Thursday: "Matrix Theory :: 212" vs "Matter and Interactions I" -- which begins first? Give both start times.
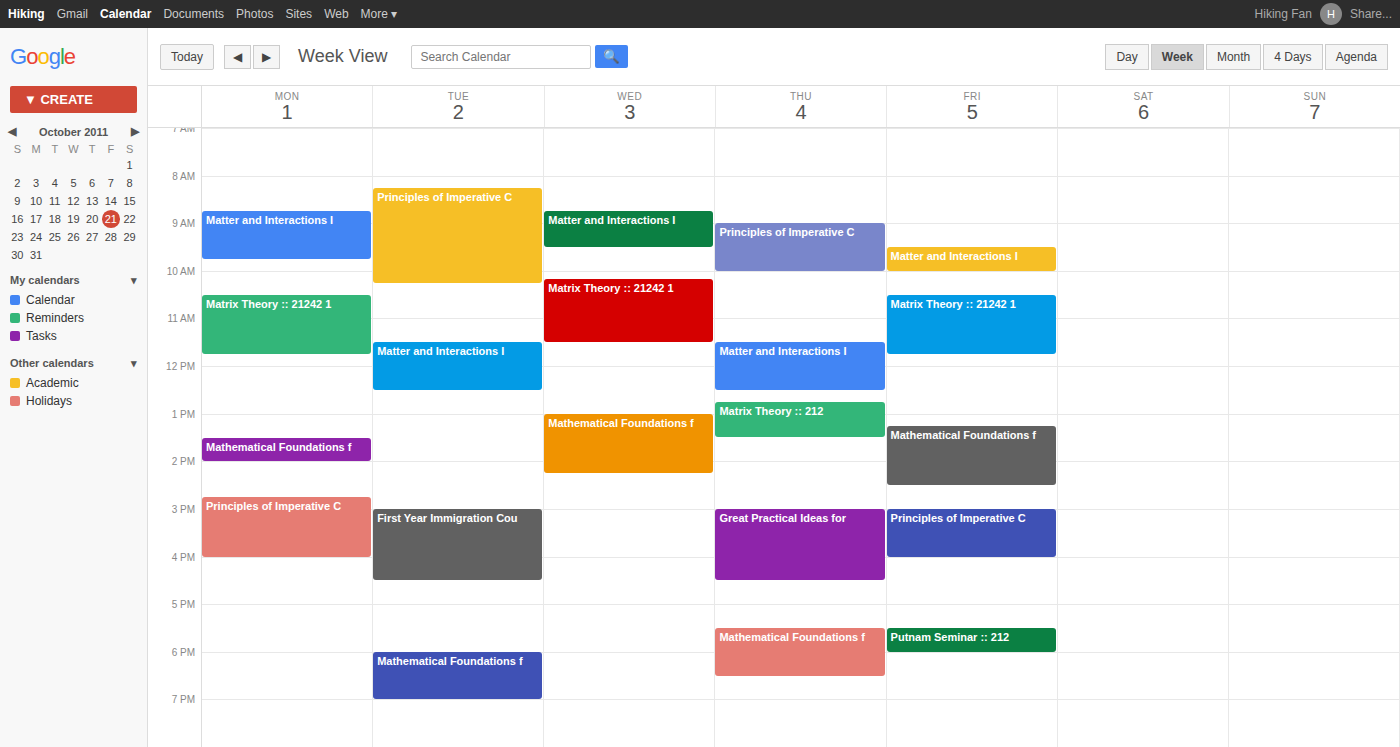
"Matter and Interactions I" 11:30 AM; "Matrix Theory :: 212" 12:45 PM.